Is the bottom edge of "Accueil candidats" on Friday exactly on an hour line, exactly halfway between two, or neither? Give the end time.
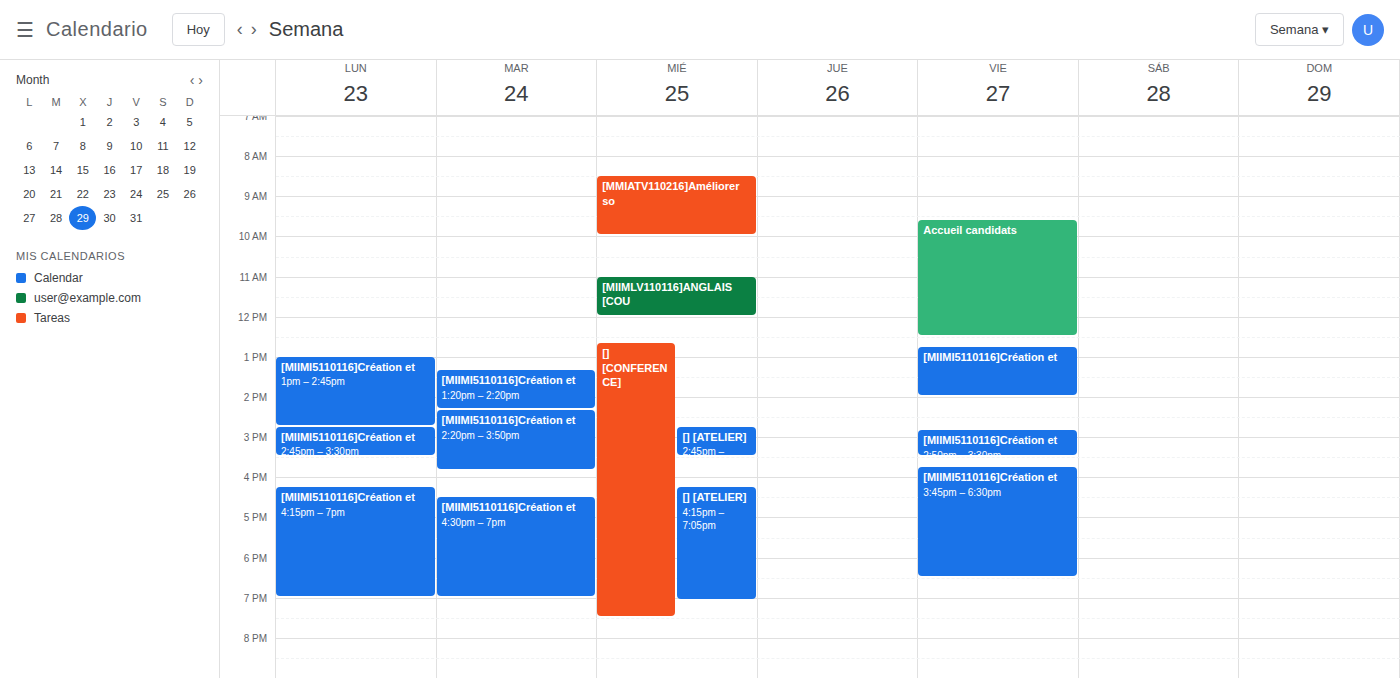
12:30 PM -- halfway between the 12 PM and 1 PM lines.